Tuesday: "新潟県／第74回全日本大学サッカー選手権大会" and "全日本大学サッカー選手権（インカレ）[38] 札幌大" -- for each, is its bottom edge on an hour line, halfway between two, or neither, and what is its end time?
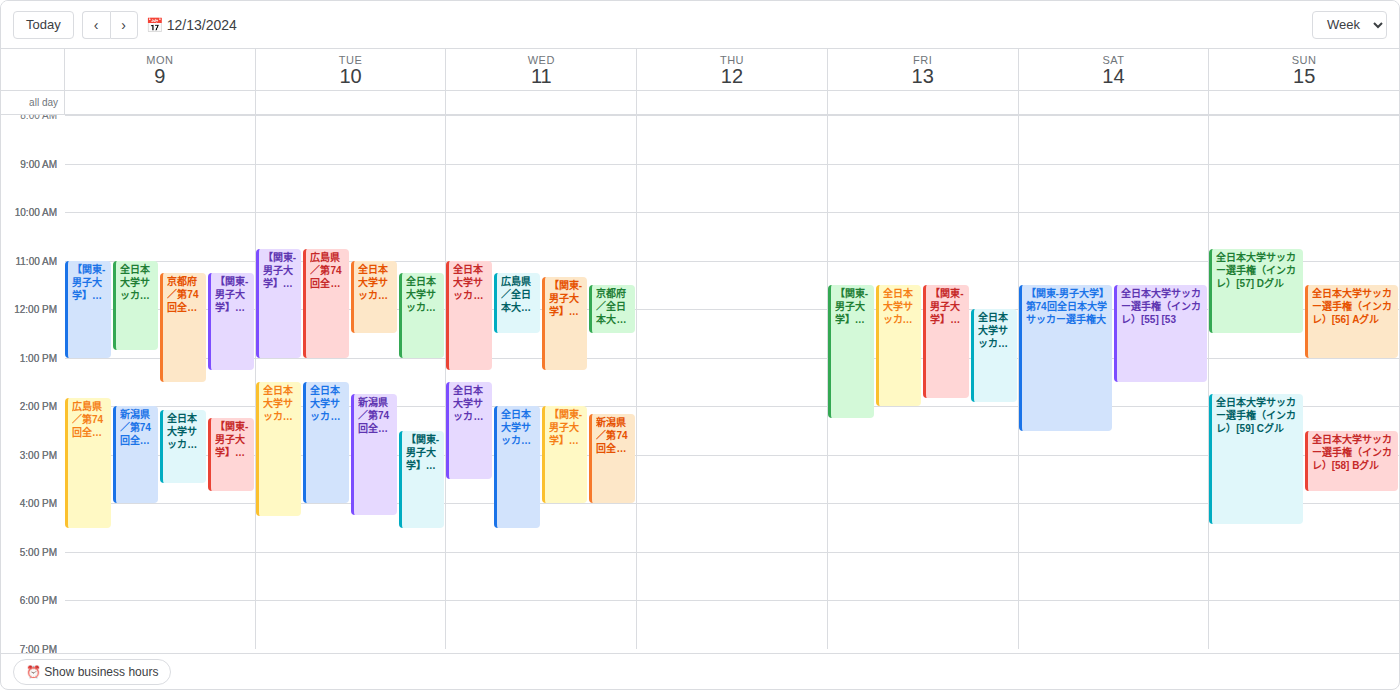
"新潟県／第74回全日本大学サッカー選手権大会": 4:15 PM, neither: a quarter of the way from the 4 PM line to the 5 PM line. "全日本大学サッカー選手権（インカレ）[38] 札幌大": 4:00 PM, exactly on the 4 PM line.